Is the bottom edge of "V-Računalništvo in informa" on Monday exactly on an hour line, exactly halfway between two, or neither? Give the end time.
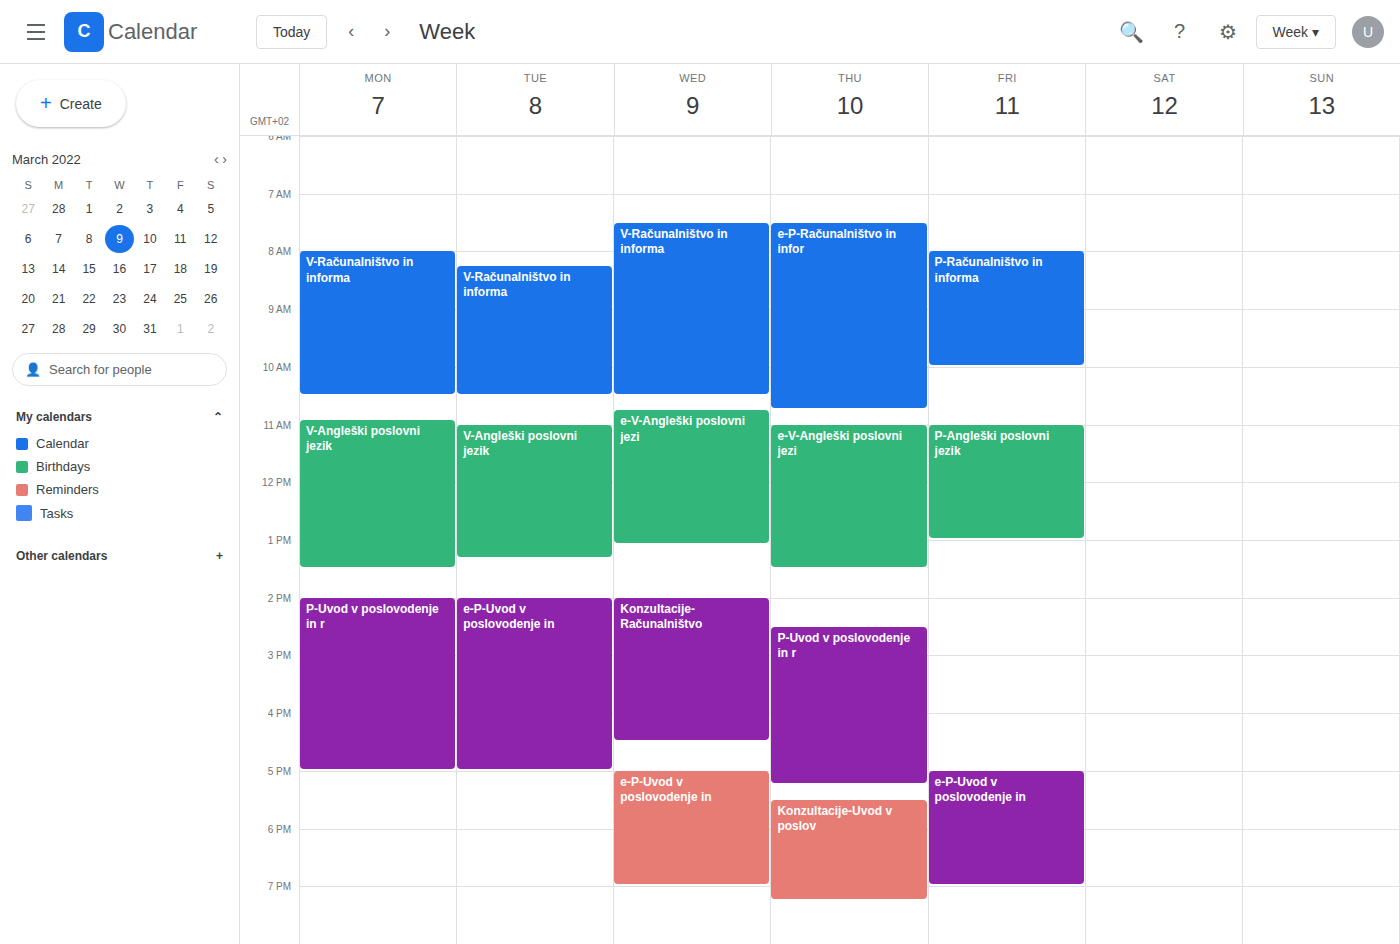
10:30 AM -- halfway between the 10 AM and 11 AM lines.